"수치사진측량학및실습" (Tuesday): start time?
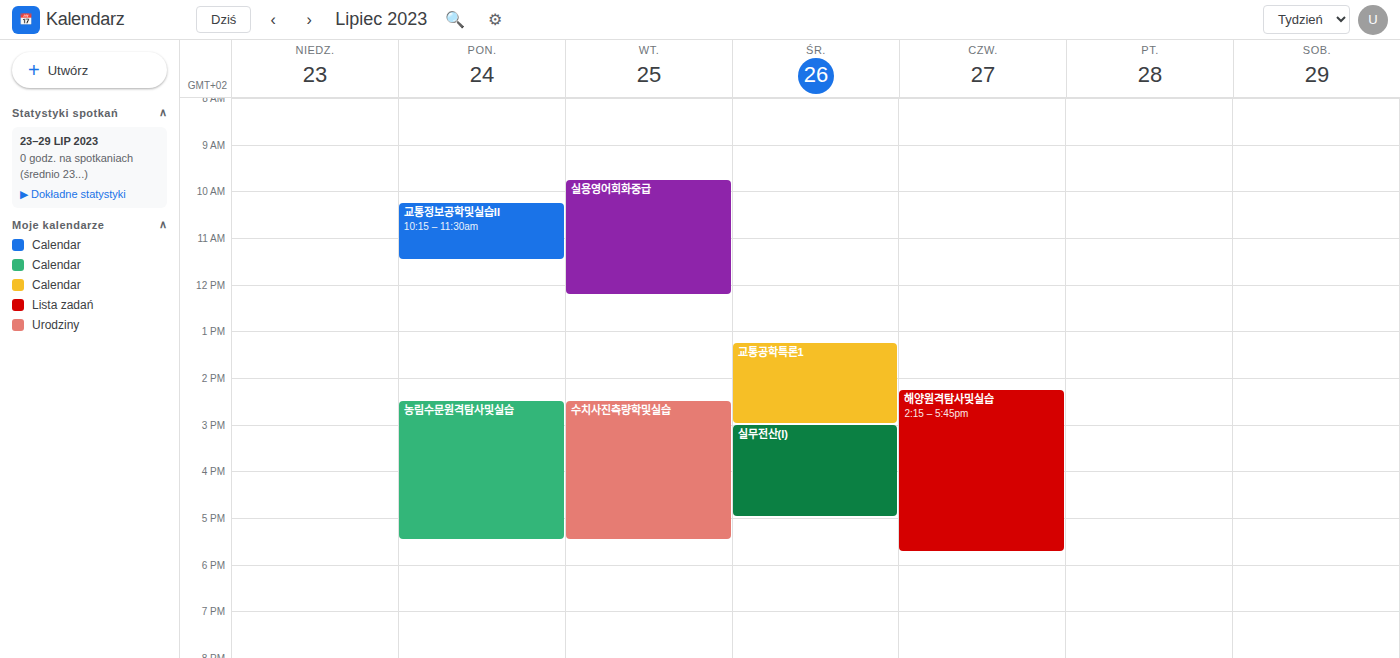
2:30 PM